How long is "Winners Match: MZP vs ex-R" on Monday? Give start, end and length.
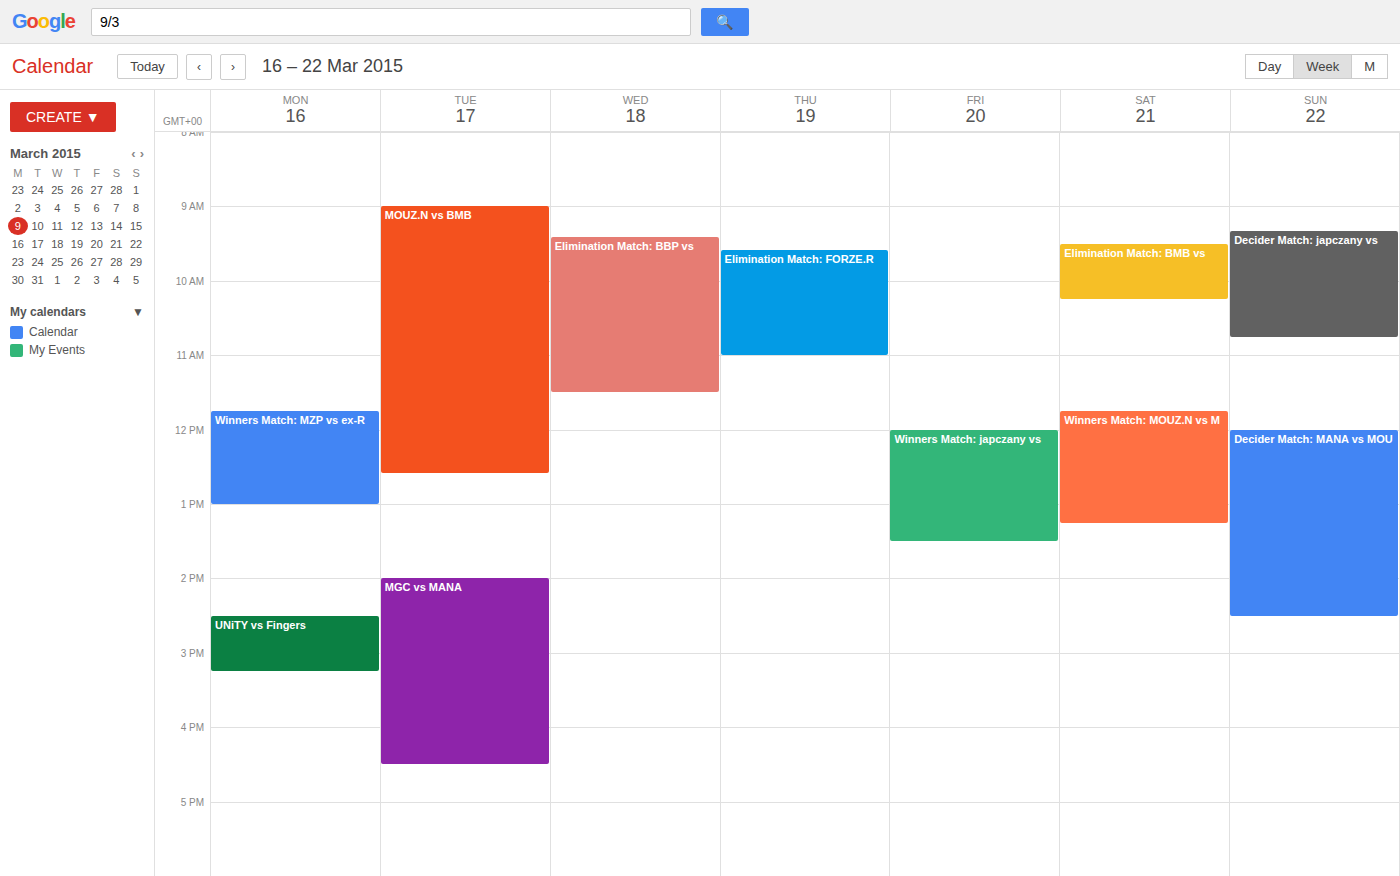
11:45 AM to 1:00 PM, 1 hour 15 minutes